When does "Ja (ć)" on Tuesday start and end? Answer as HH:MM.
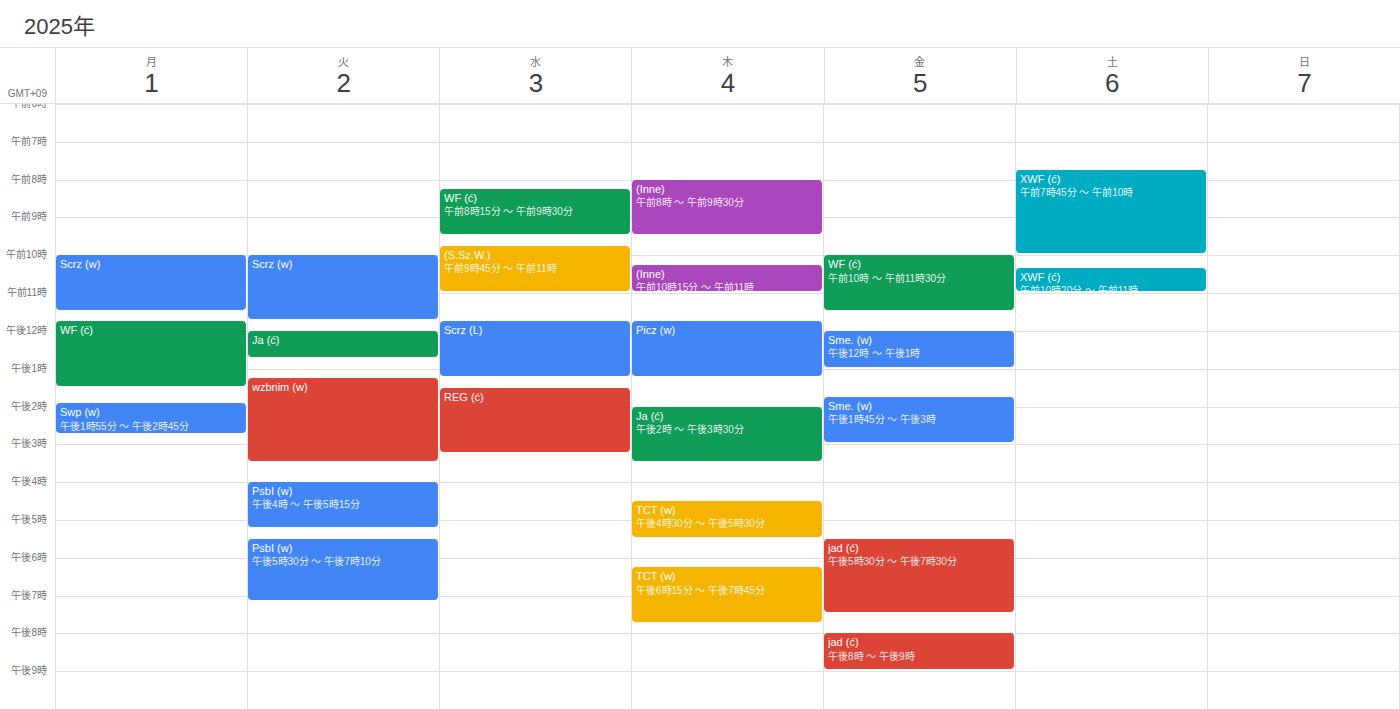
12:00 to 12:45